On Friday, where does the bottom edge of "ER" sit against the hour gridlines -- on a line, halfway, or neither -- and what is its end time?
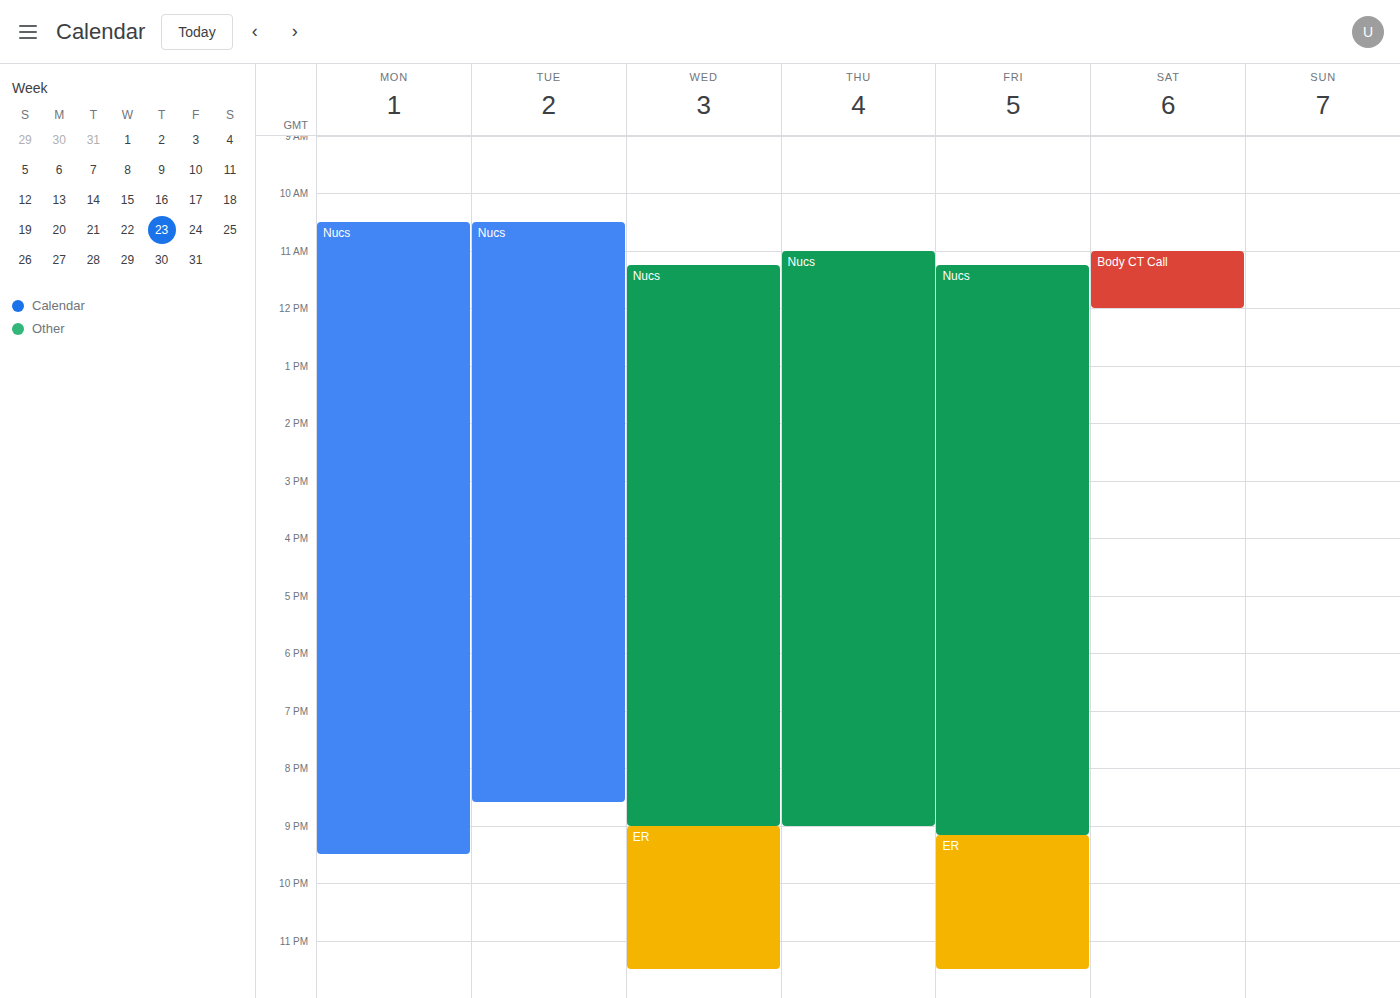
11:30 PM -- halfway between the 11 PM and 12 AM lines.